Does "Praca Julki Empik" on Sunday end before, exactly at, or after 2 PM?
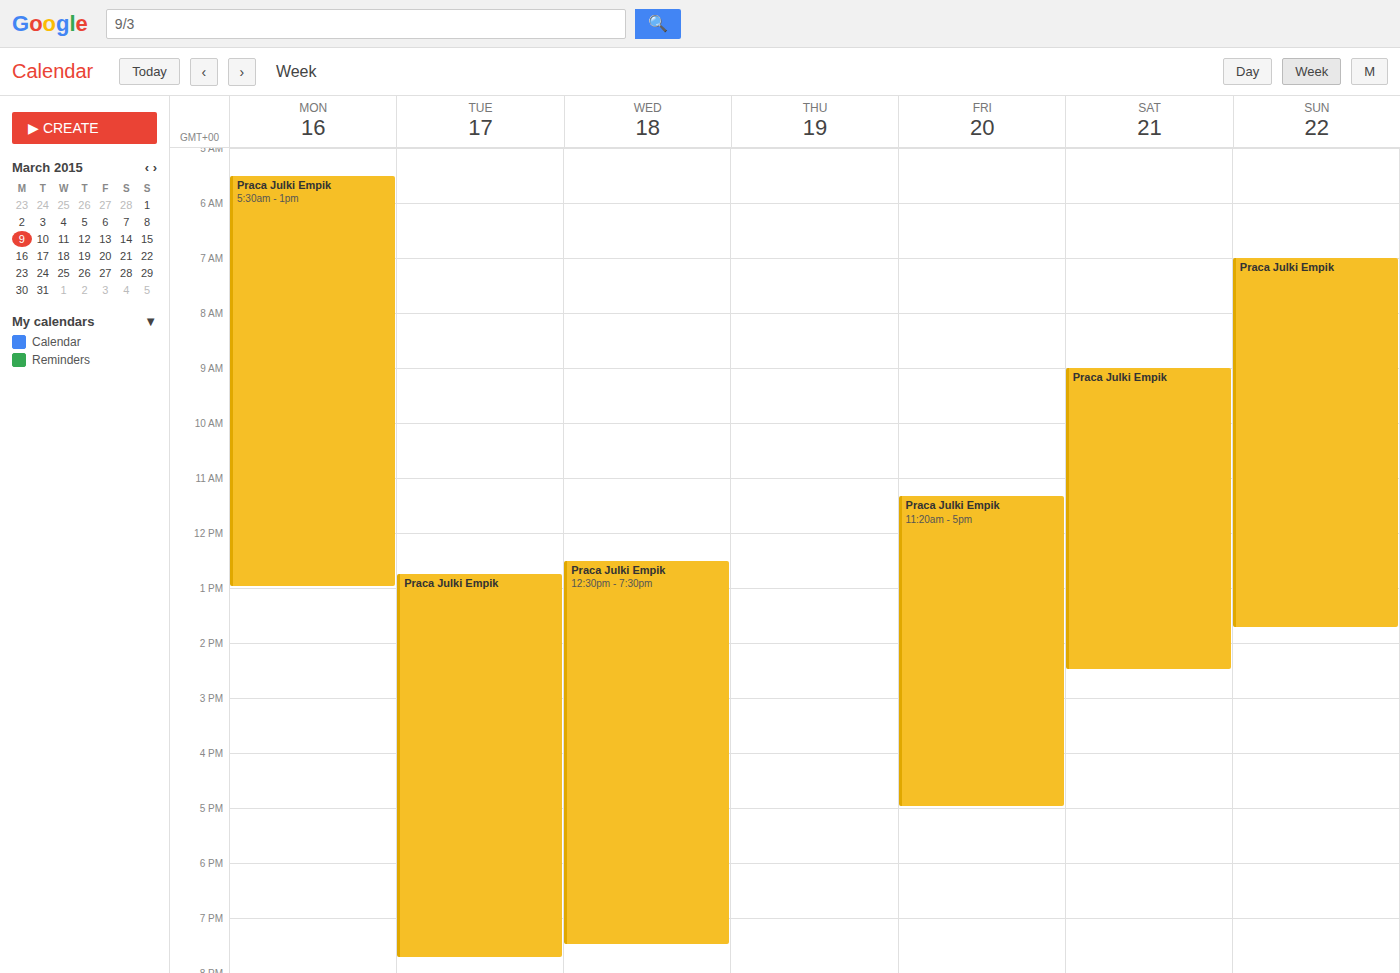
1:45 PM -- before 2 PM, 15 minutes above the 2 PM line.